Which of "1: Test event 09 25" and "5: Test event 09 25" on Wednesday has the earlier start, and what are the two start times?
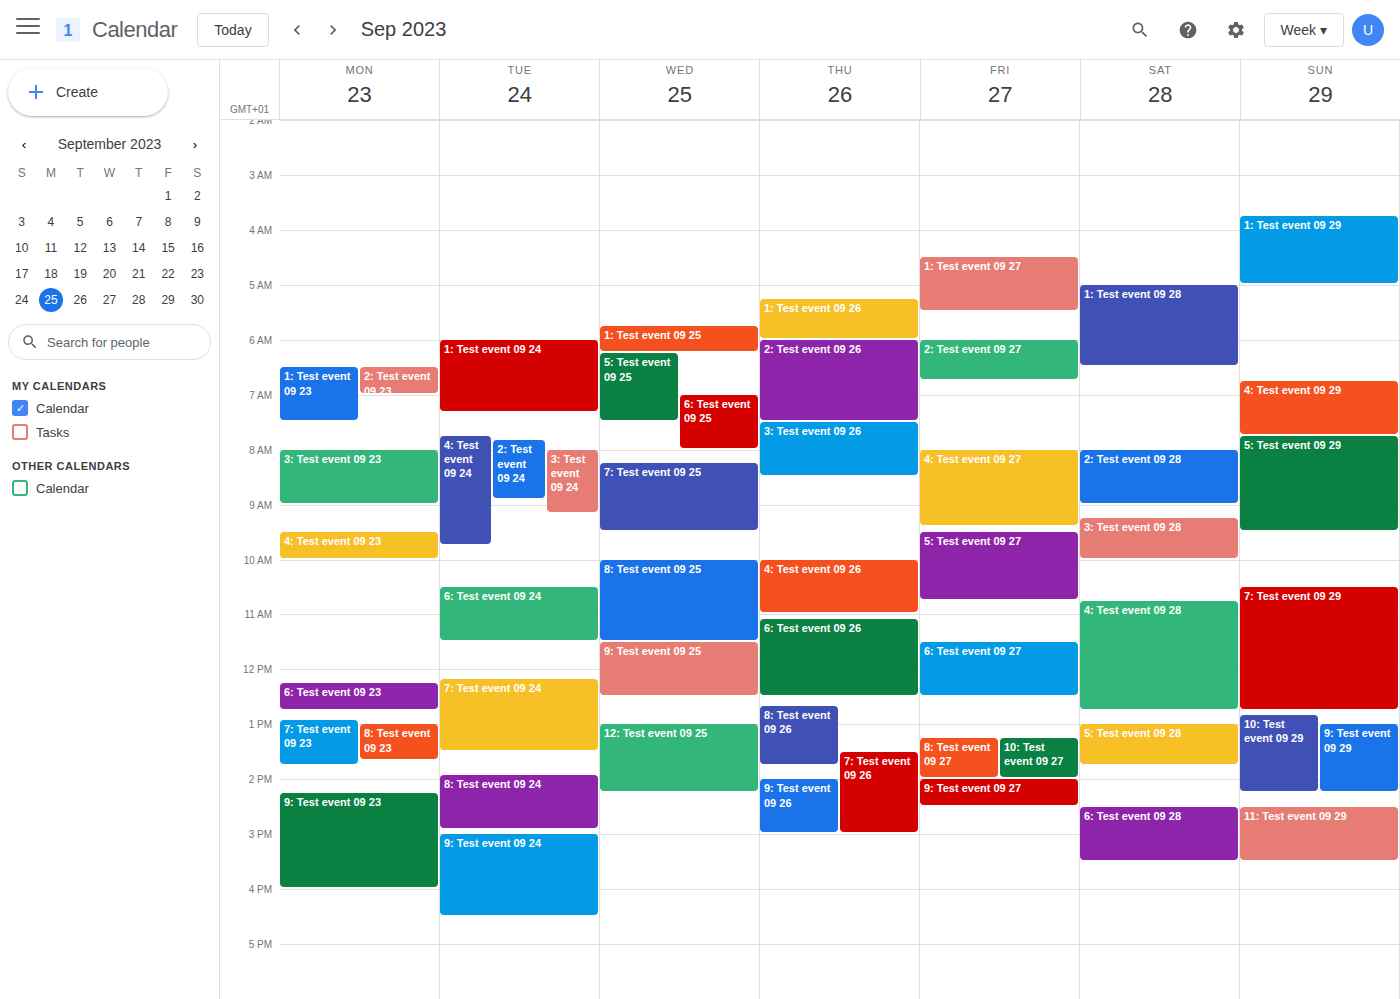
"1: Test event 09 25" 5:45 AM; "5: Test event 09 25" 6:15 AM.